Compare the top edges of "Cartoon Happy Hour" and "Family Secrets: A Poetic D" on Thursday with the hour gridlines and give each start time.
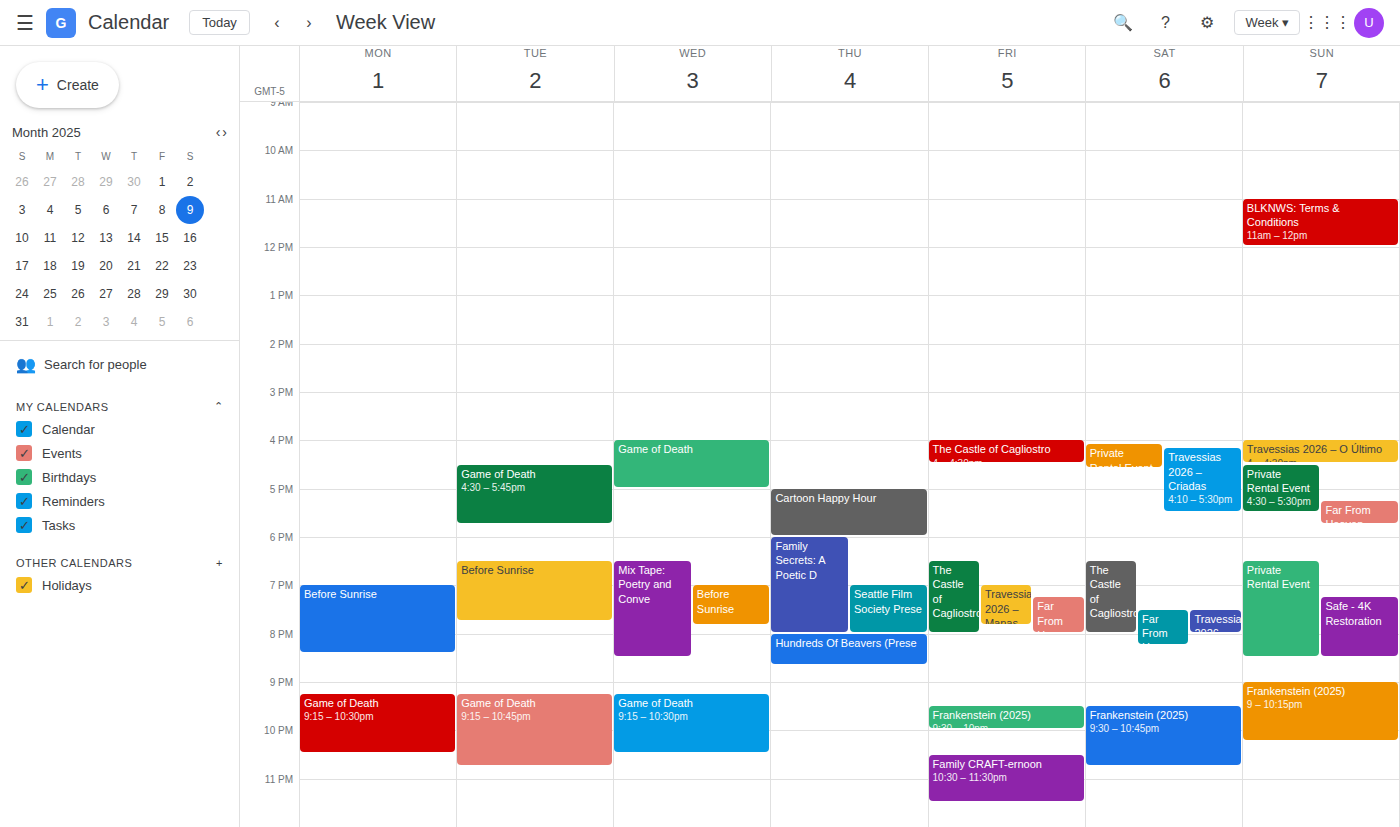
"Cartoon Happy Hour": 5:00 PM, exactly on the 5 PM line. "Family Secrets: A Poetic D": 6:00 PM, exactly on the 6 PM line.